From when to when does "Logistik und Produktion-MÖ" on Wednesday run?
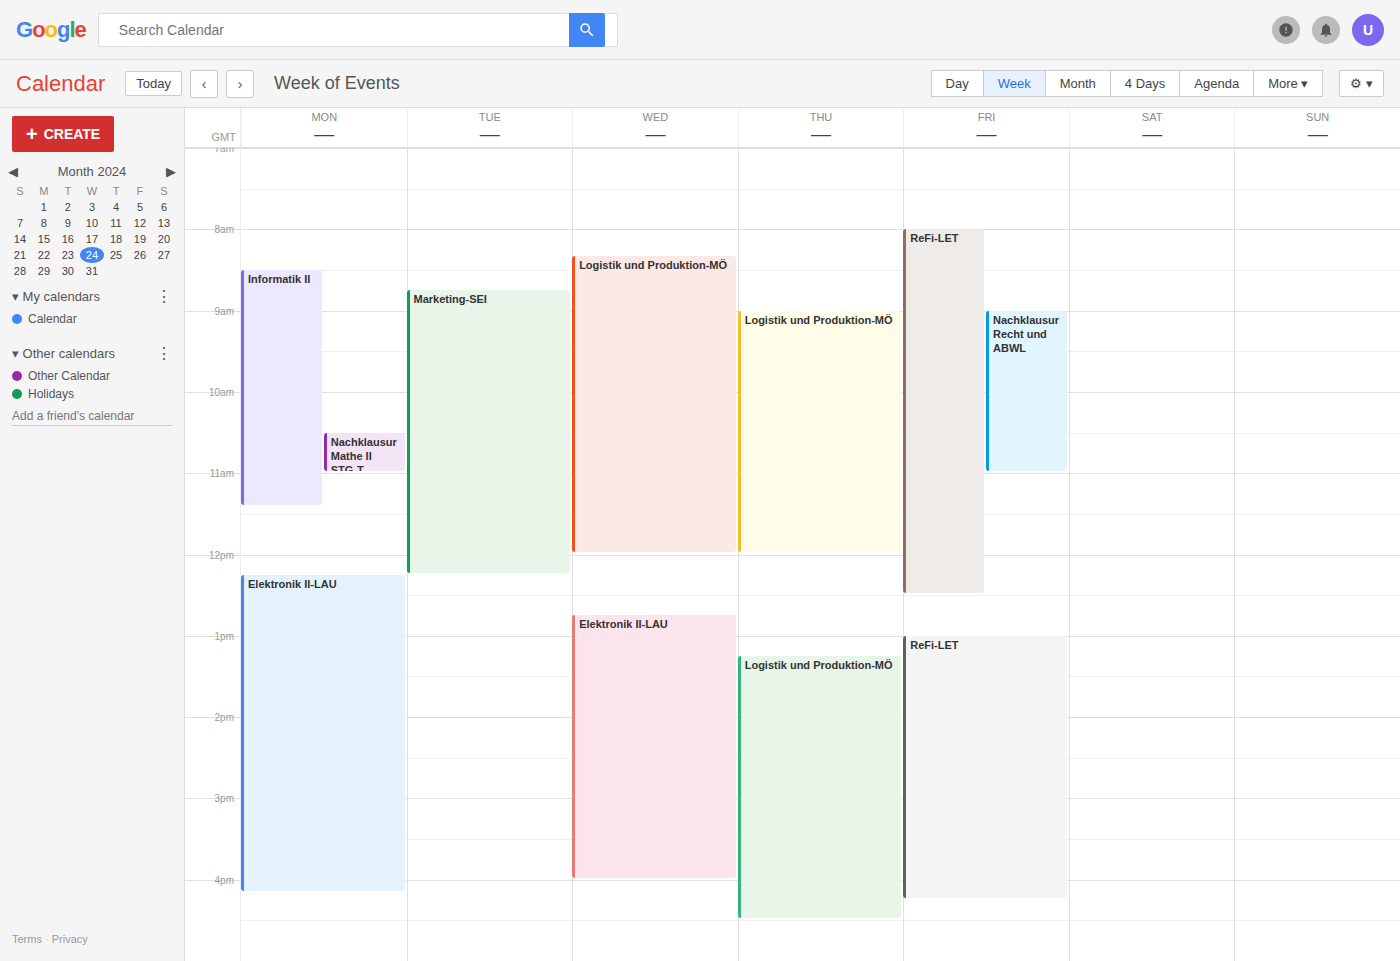
8:20 AM to 12:00 PM